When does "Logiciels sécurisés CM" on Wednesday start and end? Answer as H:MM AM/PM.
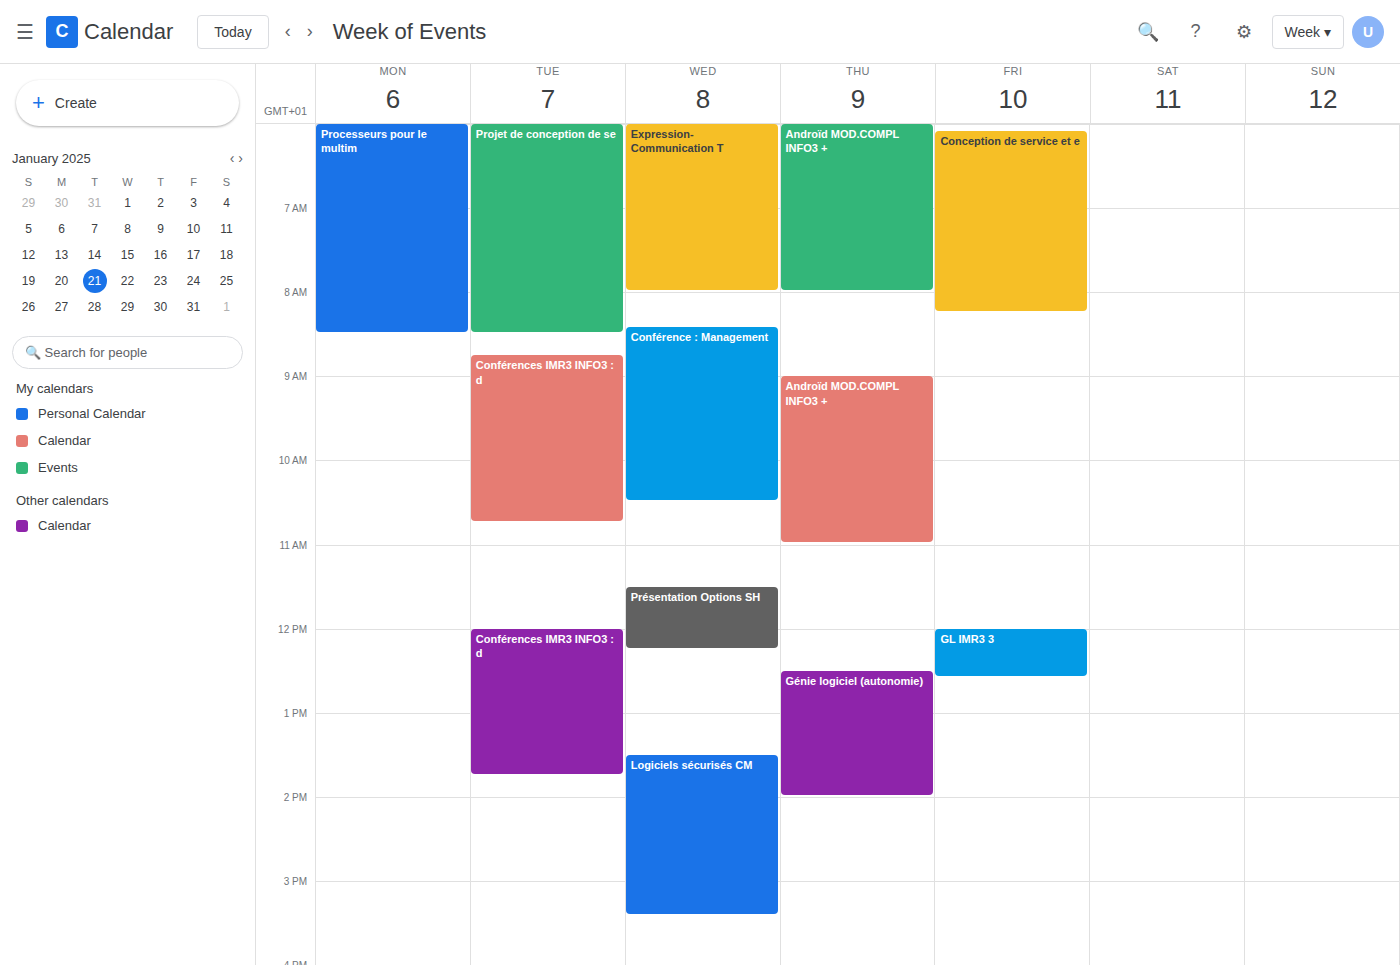
1:30 PM to 3:25 PM